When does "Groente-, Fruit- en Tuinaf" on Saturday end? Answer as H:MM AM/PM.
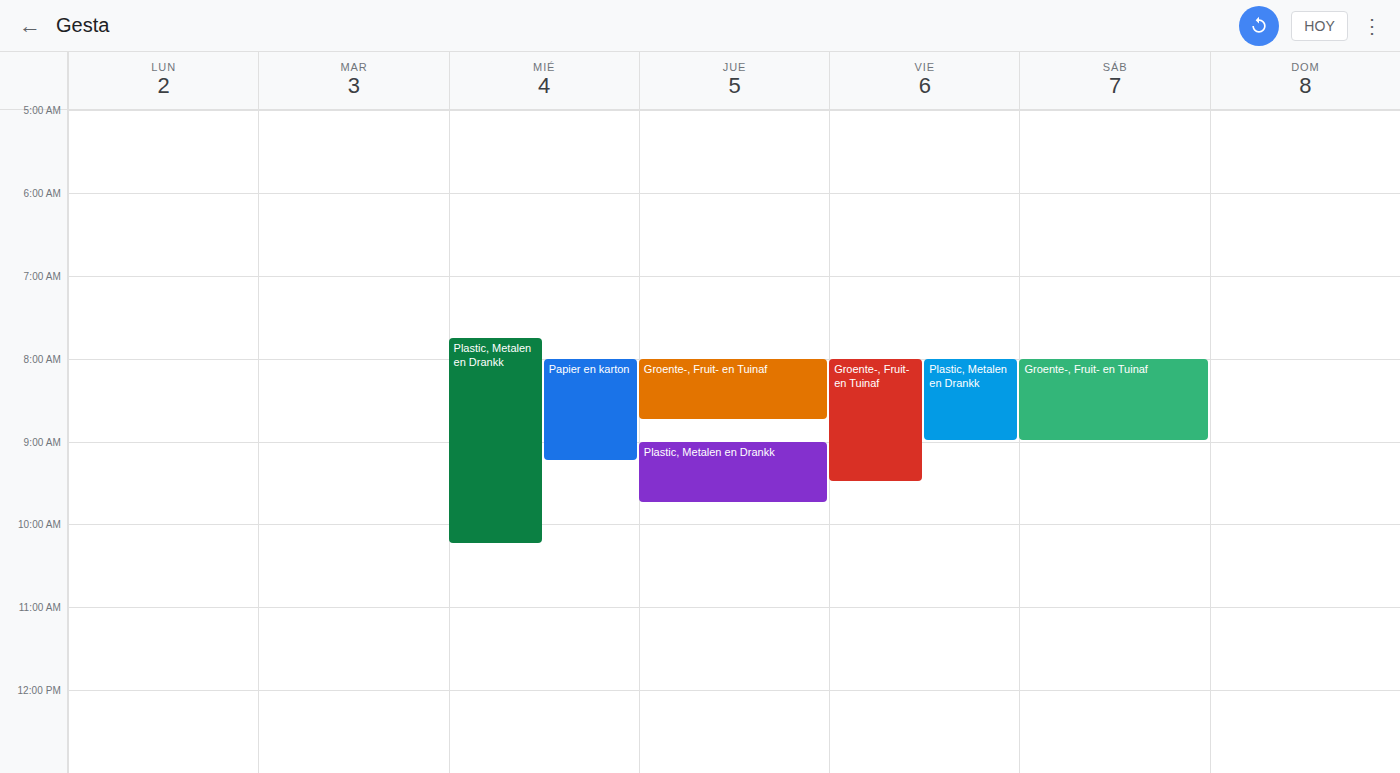
9:00 AM